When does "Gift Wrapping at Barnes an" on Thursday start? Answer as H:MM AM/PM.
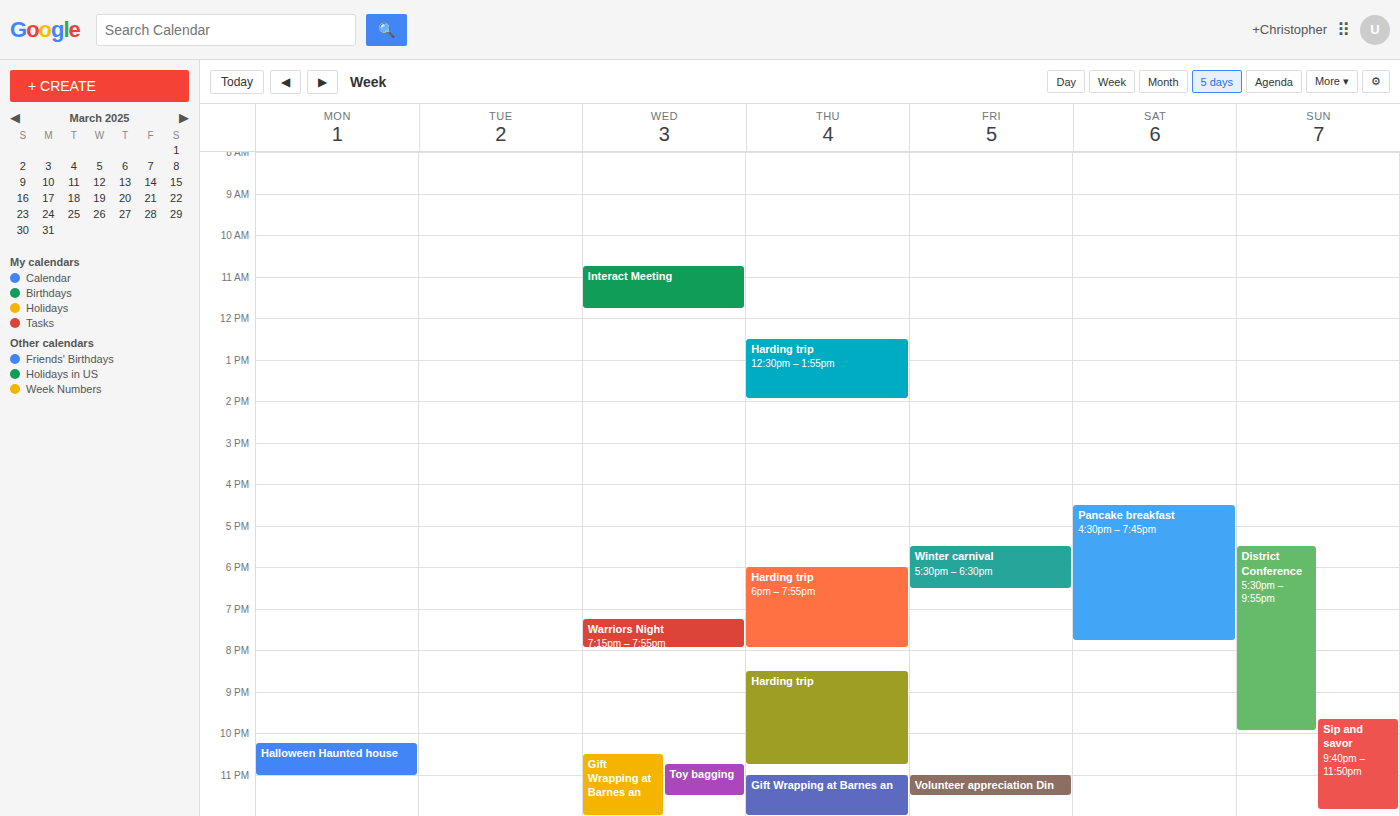
11:00 PM